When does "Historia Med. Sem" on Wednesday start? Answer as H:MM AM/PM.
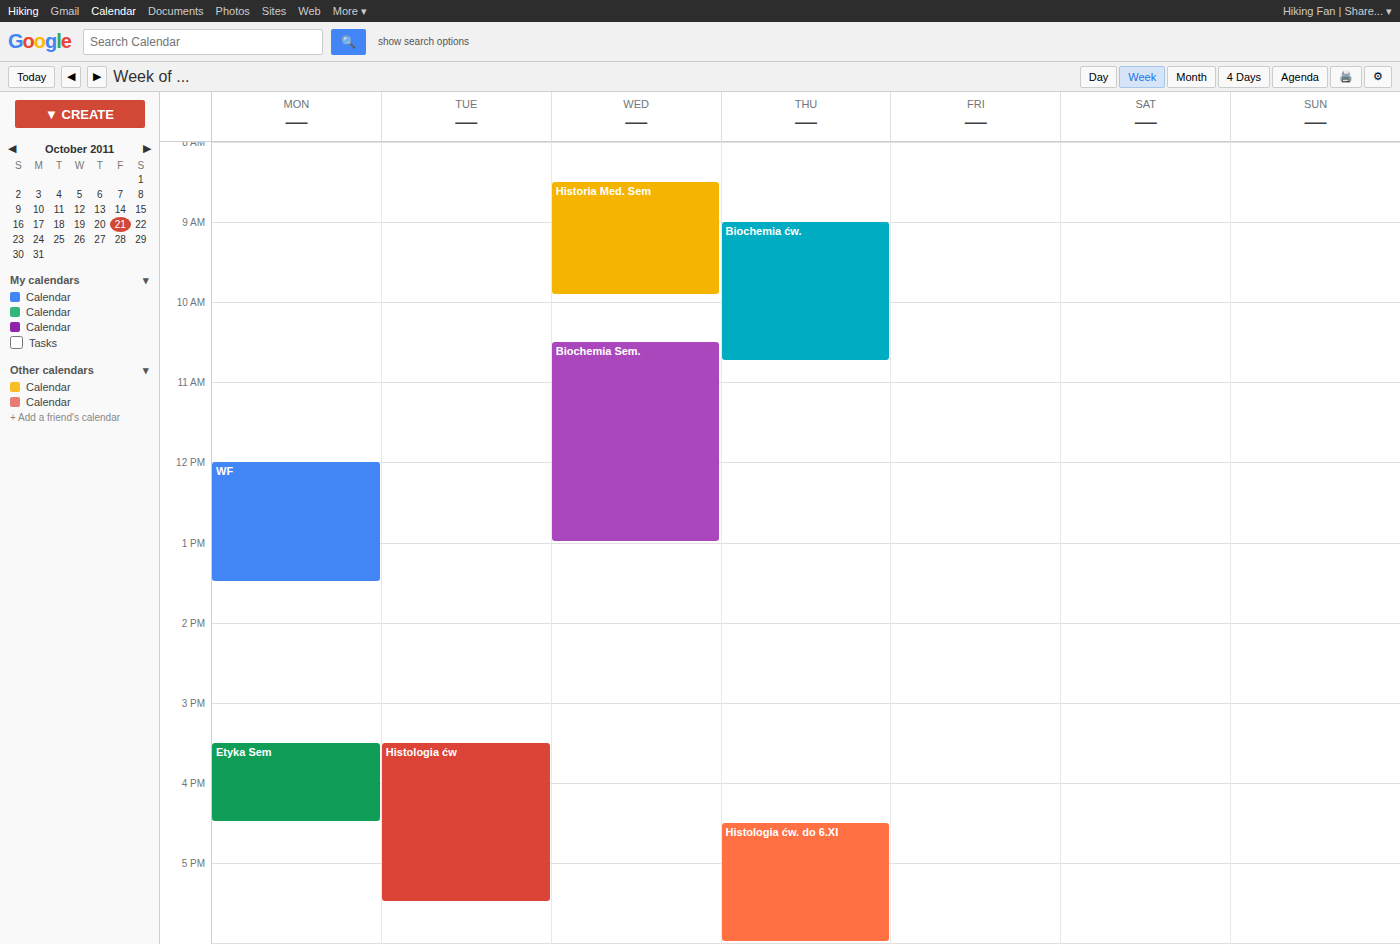
8:30 AM